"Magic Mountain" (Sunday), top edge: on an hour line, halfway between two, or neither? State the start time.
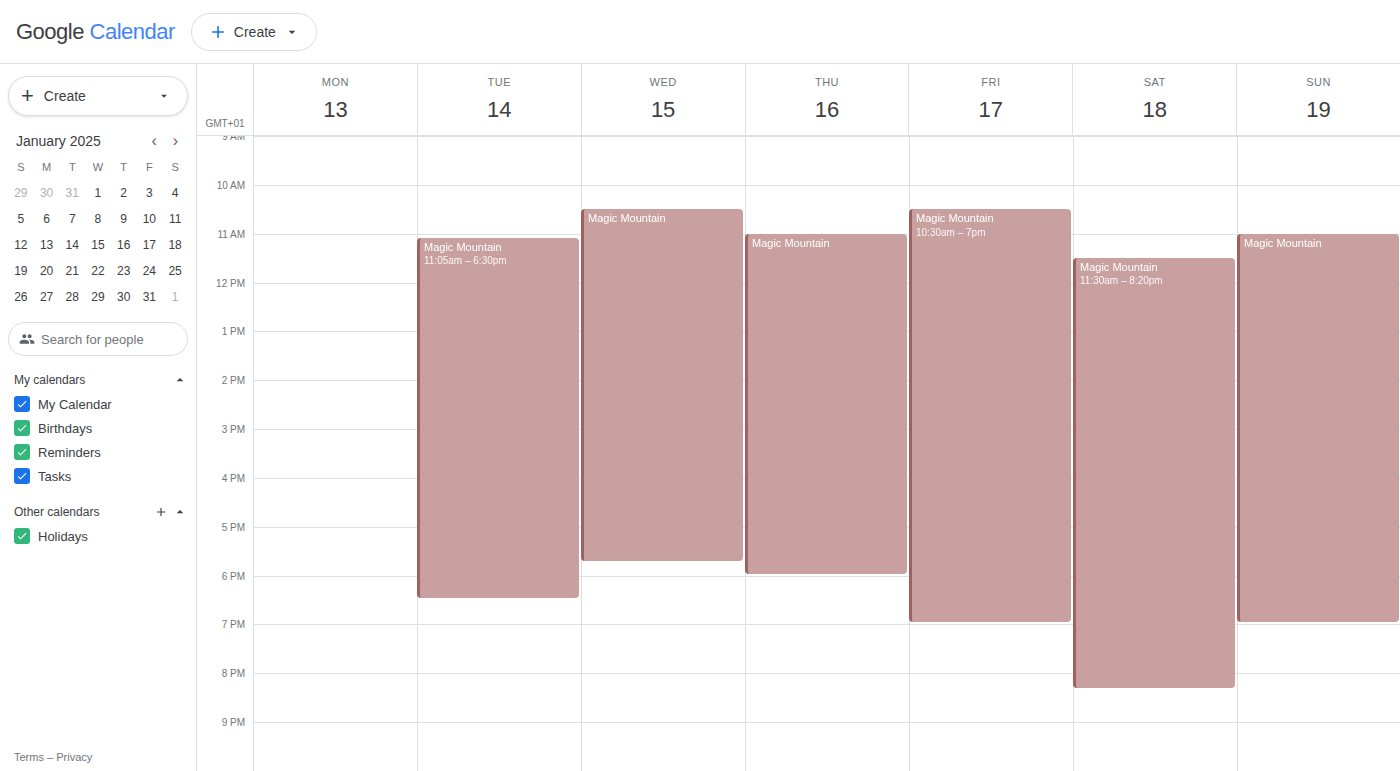
11:00 AM -- exactly on the 11 AM line.